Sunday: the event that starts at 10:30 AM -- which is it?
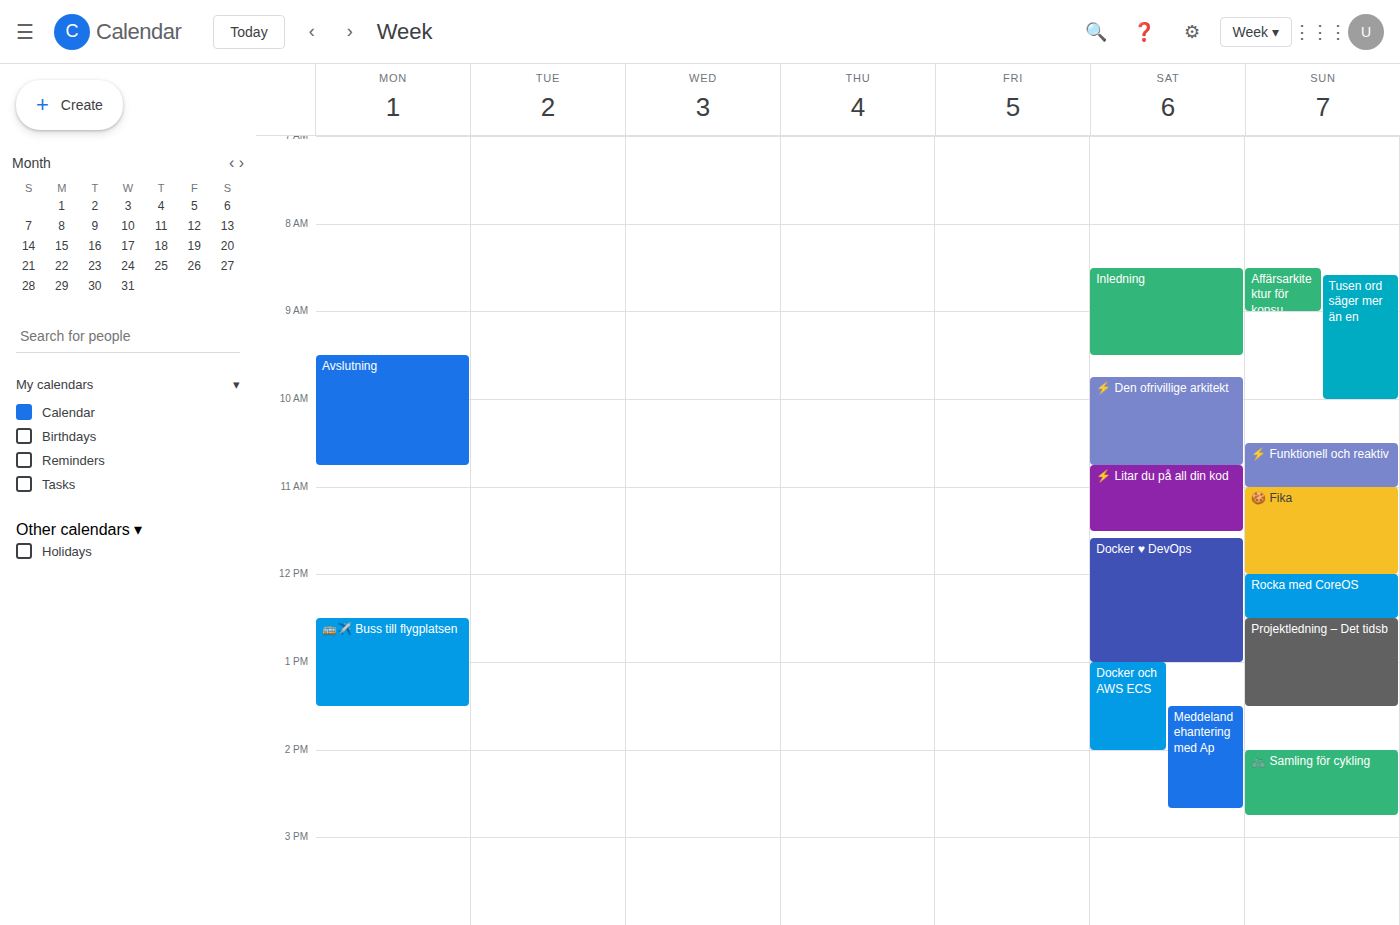
"⚡ Funktionell och reaktiv"